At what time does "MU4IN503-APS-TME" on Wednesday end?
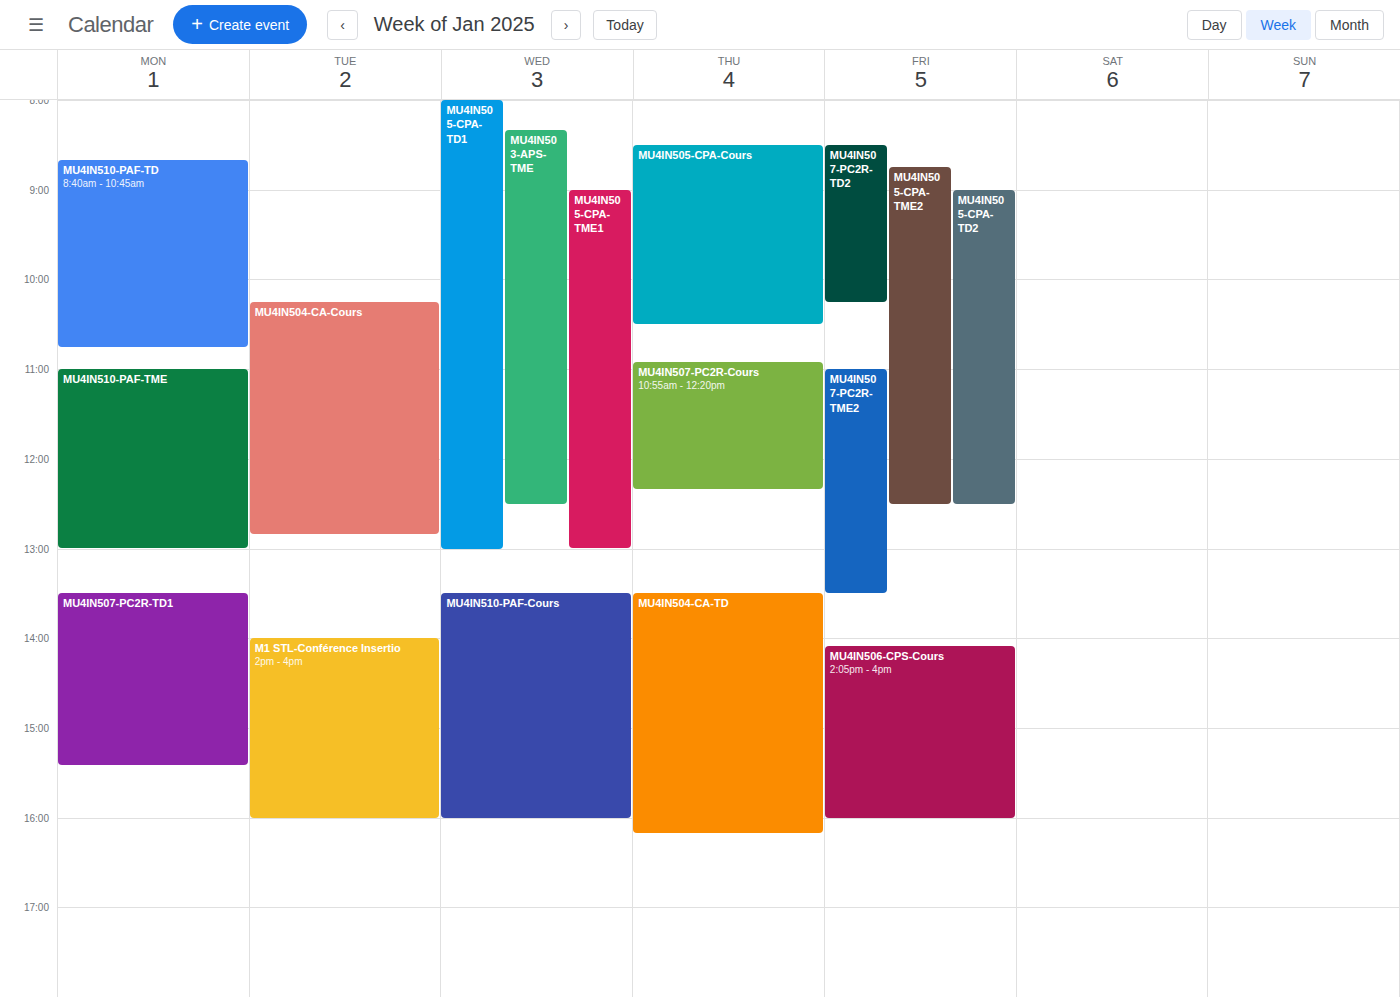
12:30 PM